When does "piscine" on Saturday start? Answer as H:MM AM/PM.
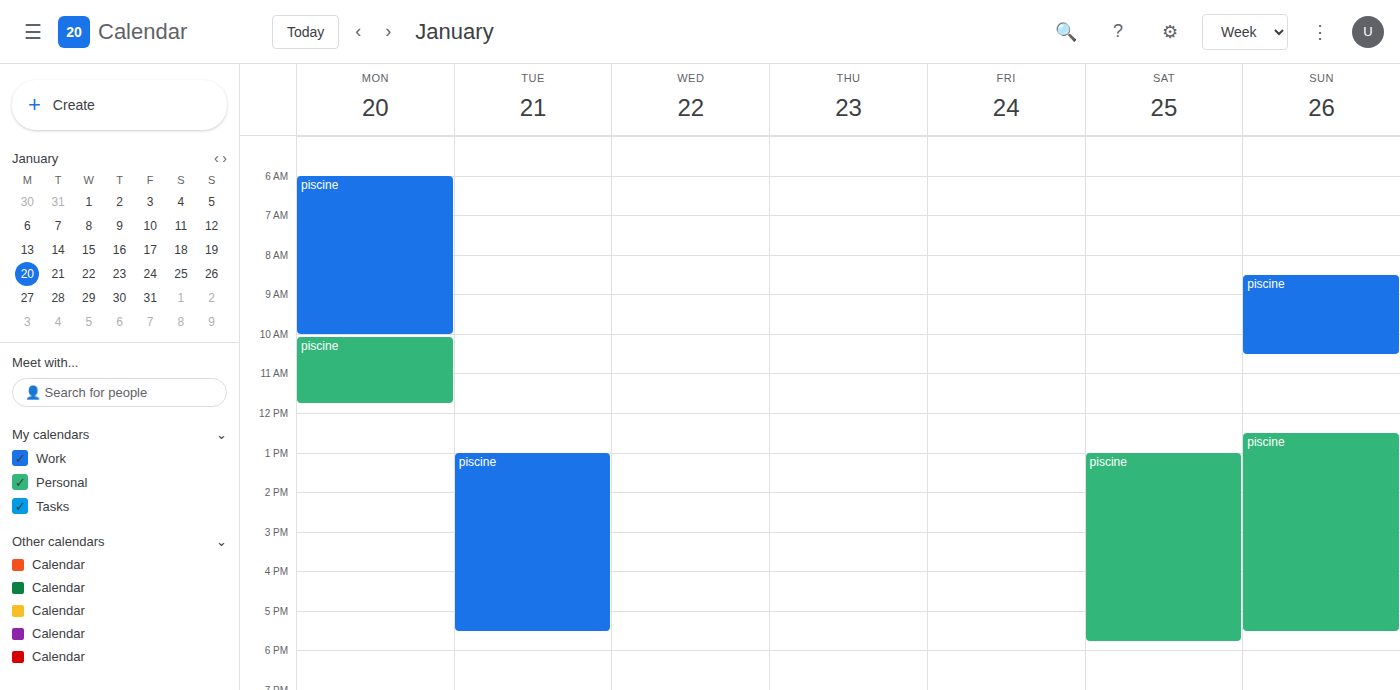
1:00 PM